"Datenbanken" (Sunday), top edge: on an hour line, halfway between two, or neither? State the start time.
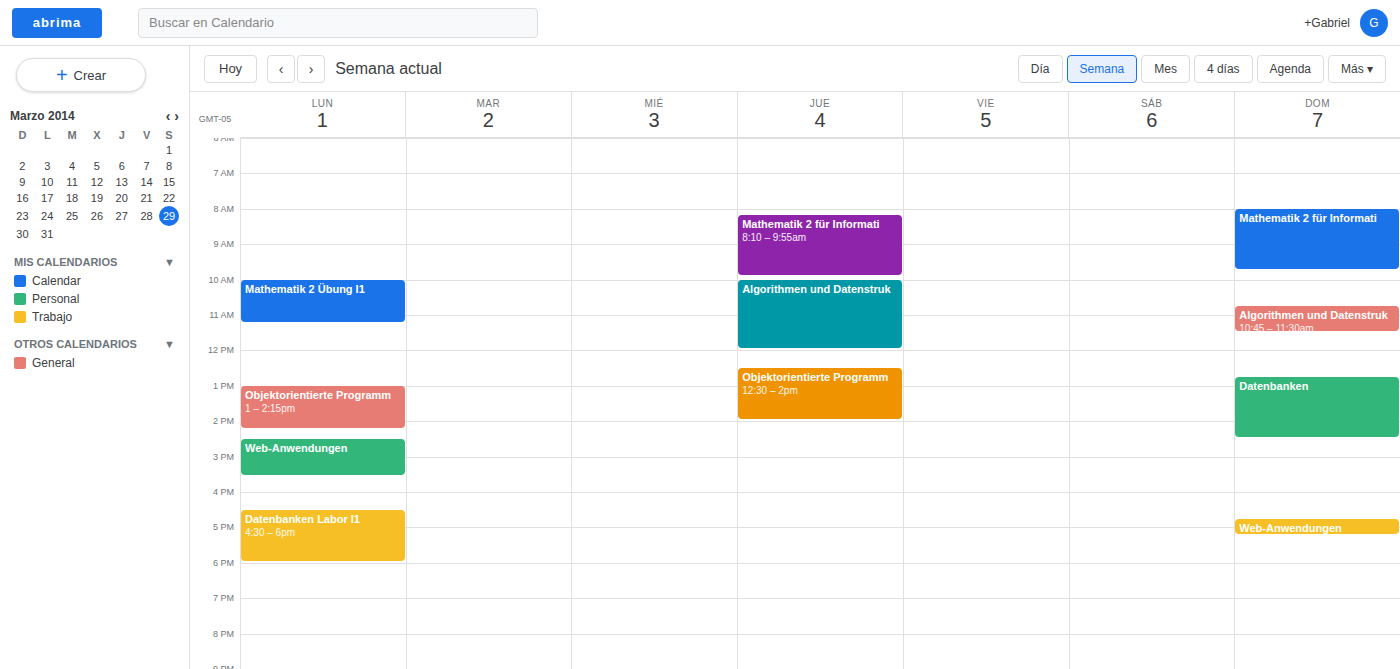
12:45 PM -- neither: three quarters of the way from the 12 PM line to the 1 PM line.